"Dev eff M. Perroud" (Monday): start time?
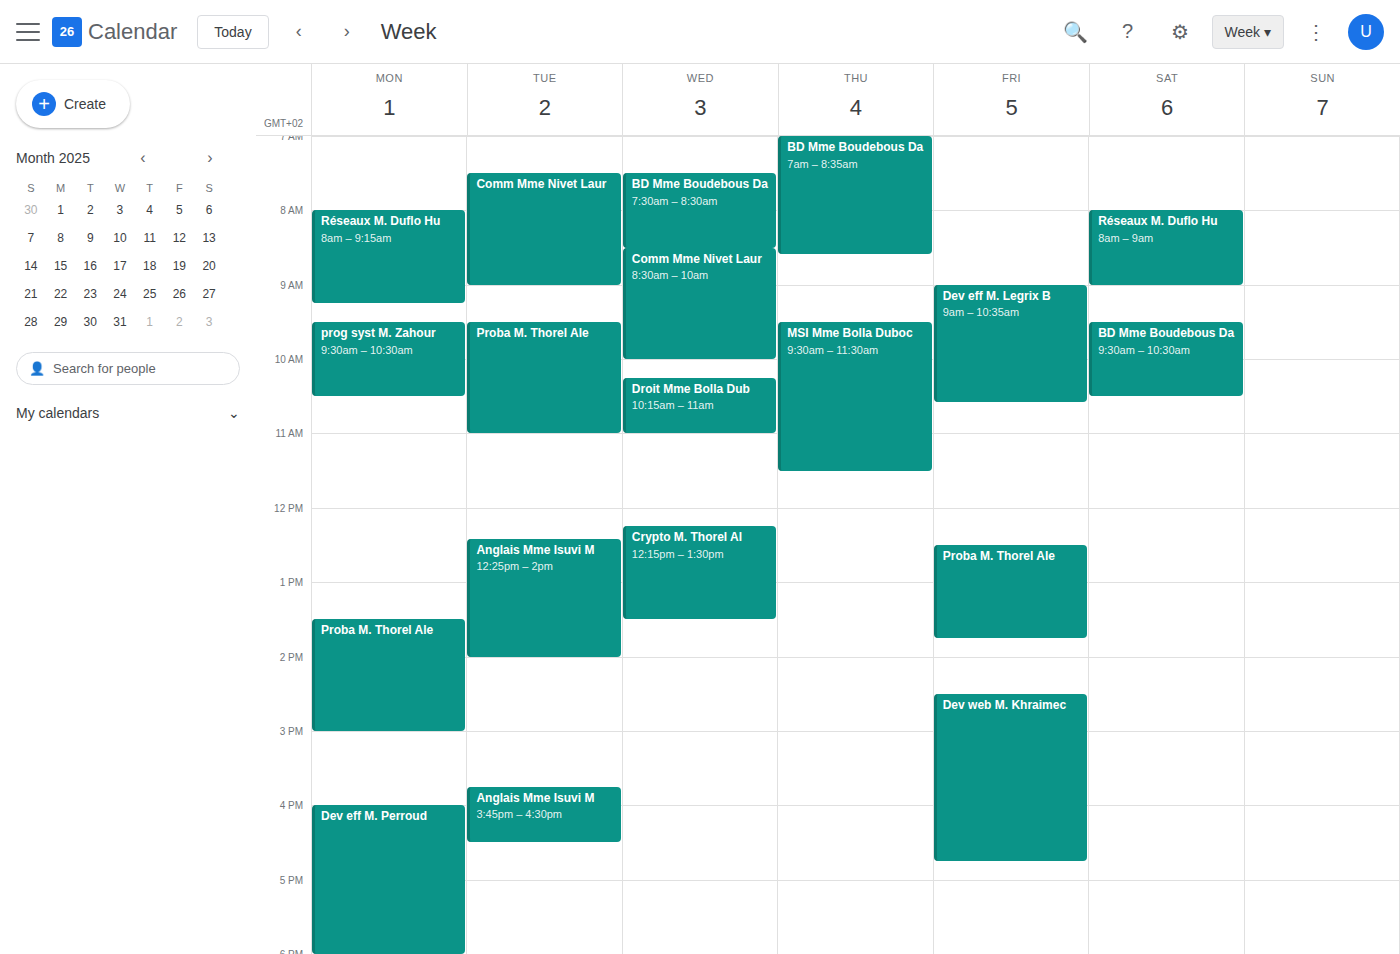
4:00 PM